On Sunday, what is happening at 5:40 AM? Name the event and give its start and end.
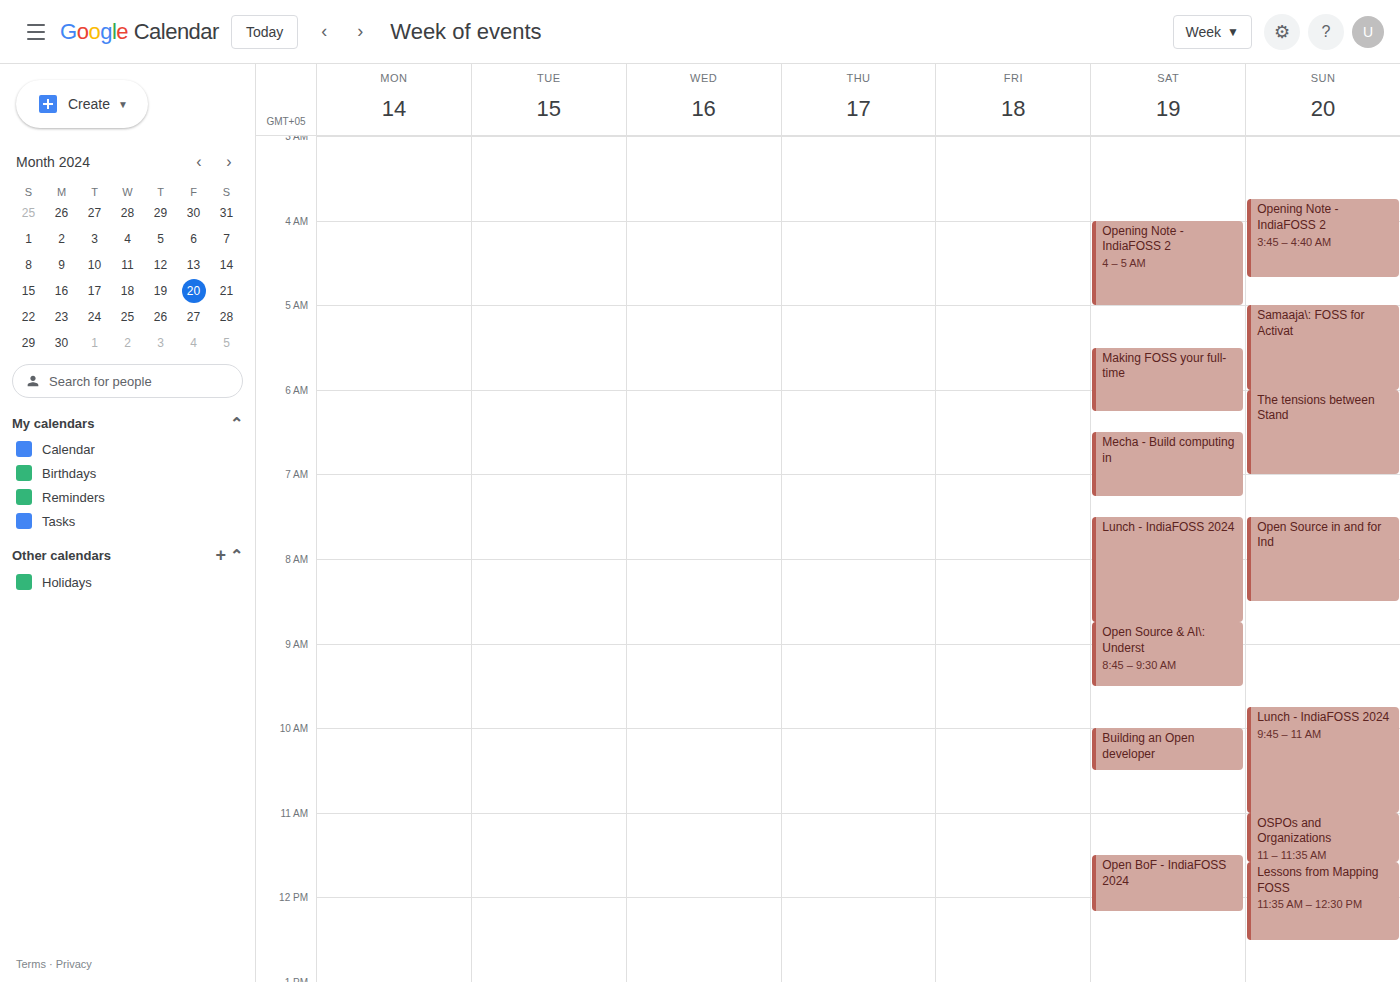
"Samaaja\: FOSS for Activat", 5:00 AM to 6:00 AM